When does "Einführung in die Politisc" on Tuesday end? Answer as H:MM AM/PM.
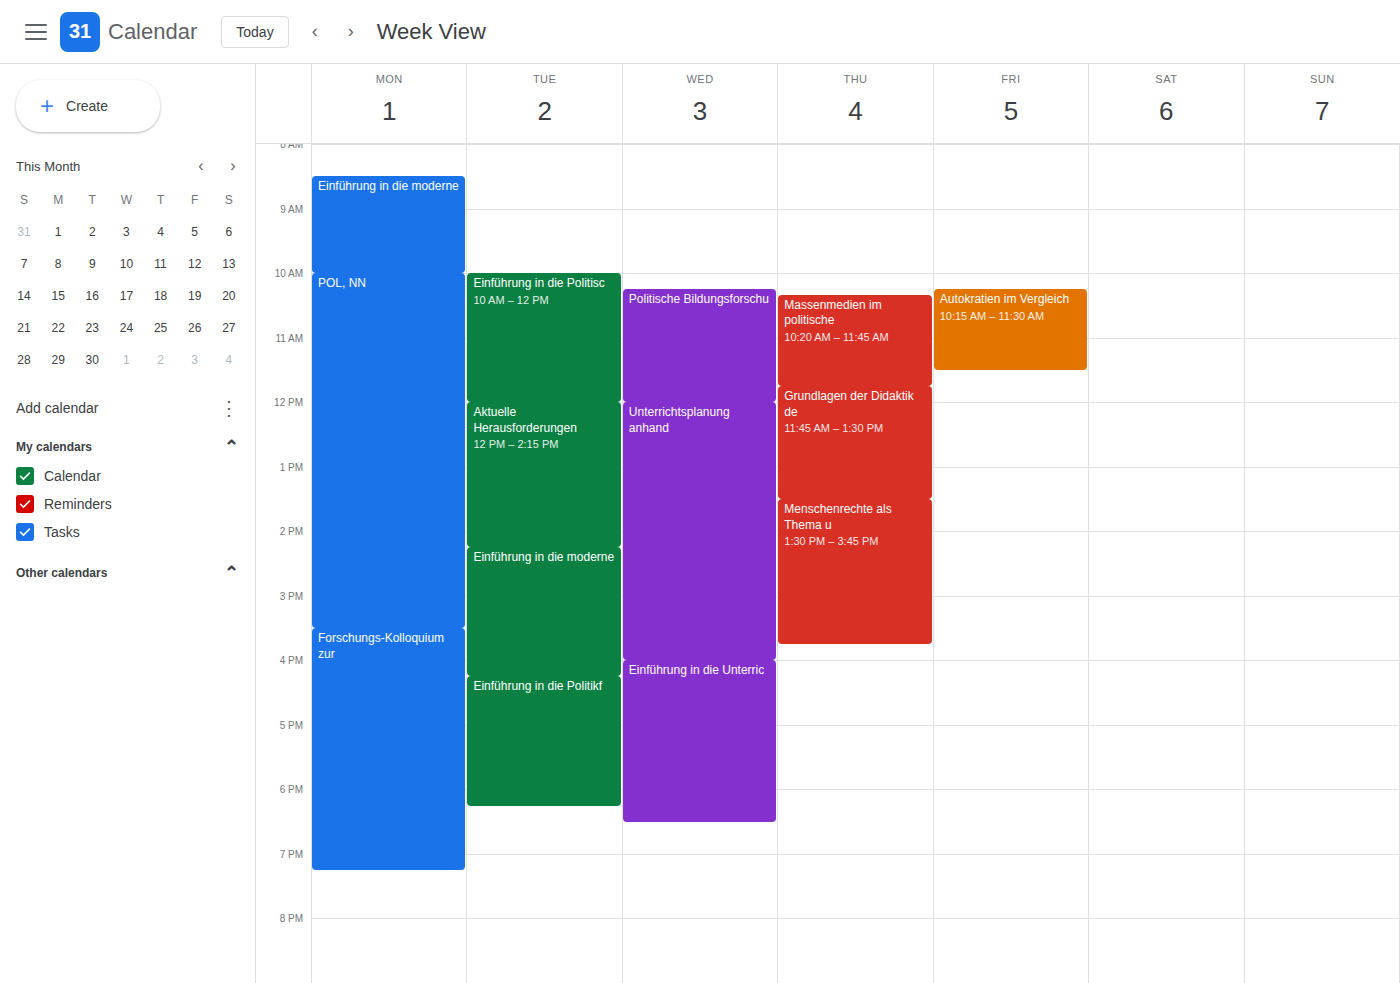
12:00 PM